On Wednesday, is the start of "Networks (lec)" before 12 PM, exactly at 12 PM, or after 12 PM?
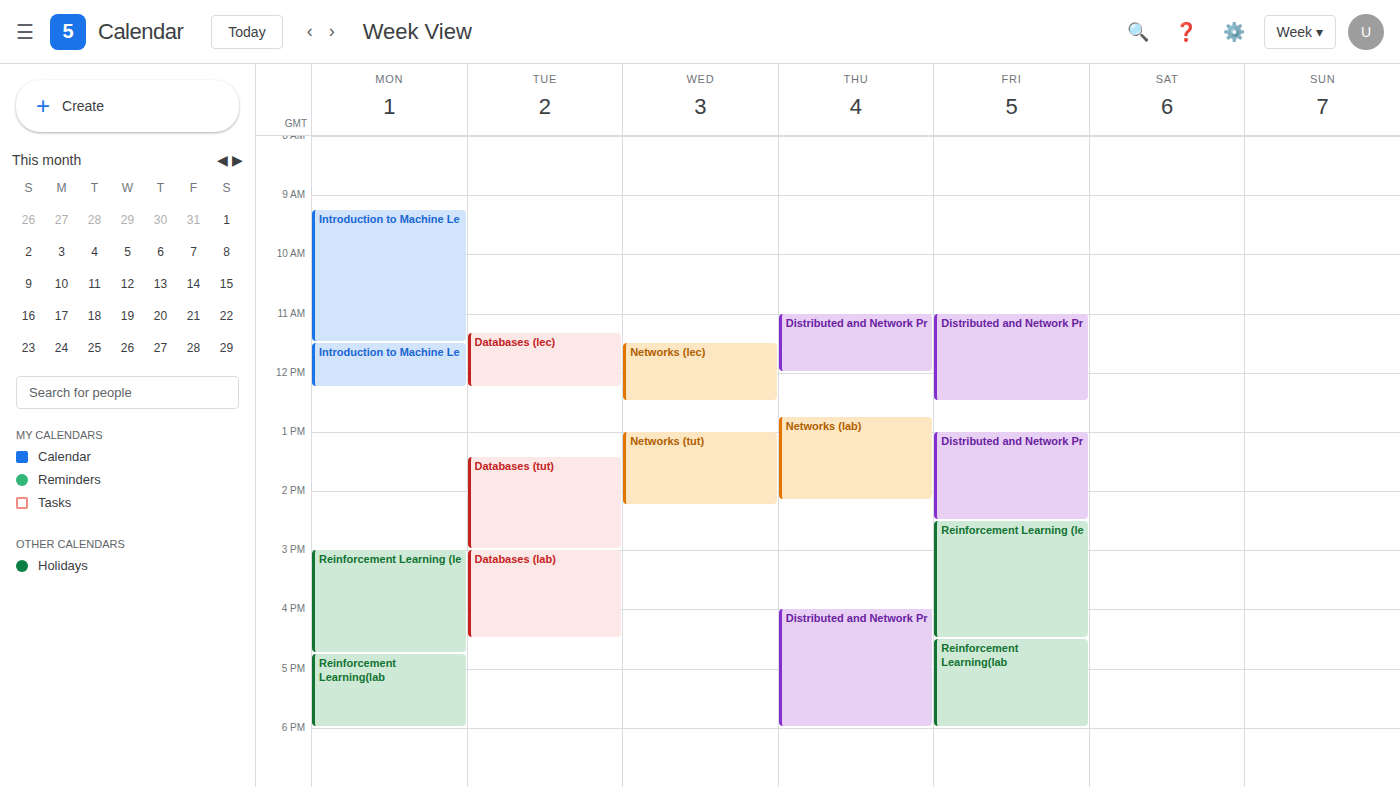
11:30 AM -- before 12 PM, 30 minutes above the 12 PM line.